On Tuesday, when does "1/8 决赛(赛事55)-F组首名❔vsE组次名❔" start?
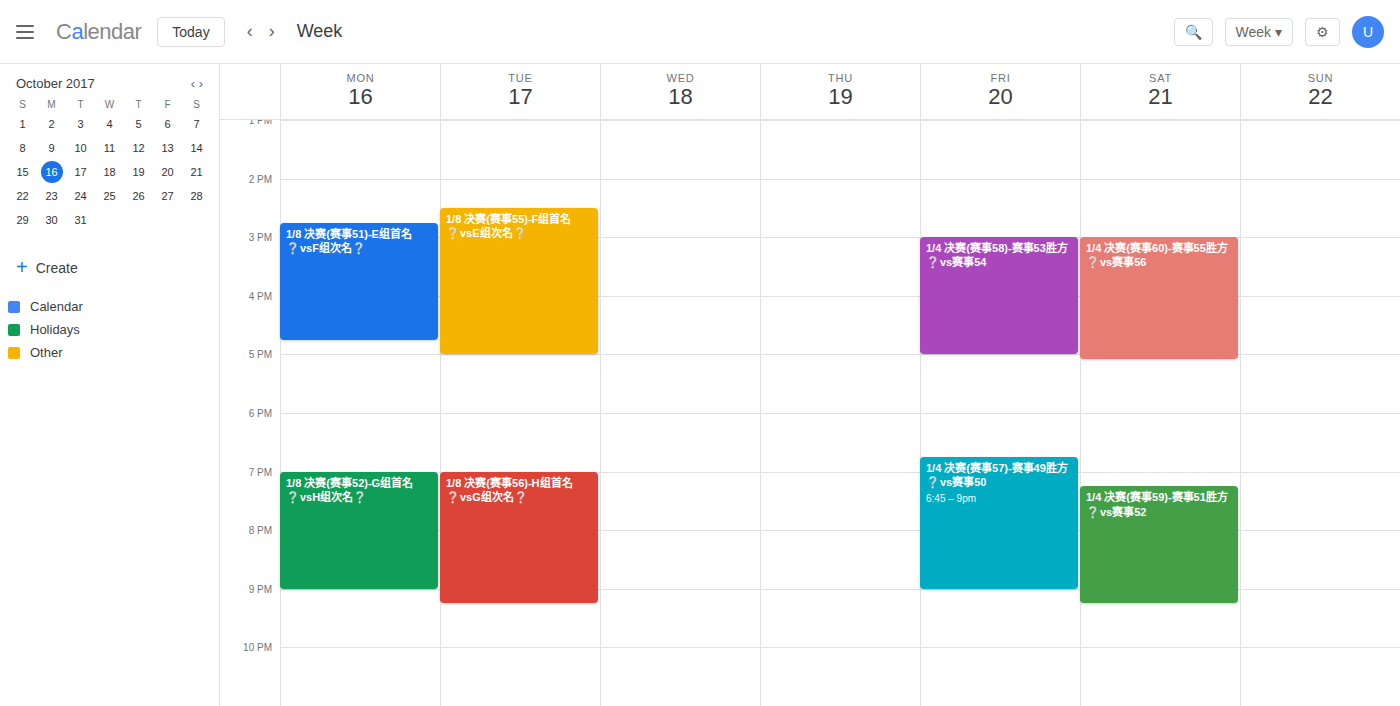
2:30 PM